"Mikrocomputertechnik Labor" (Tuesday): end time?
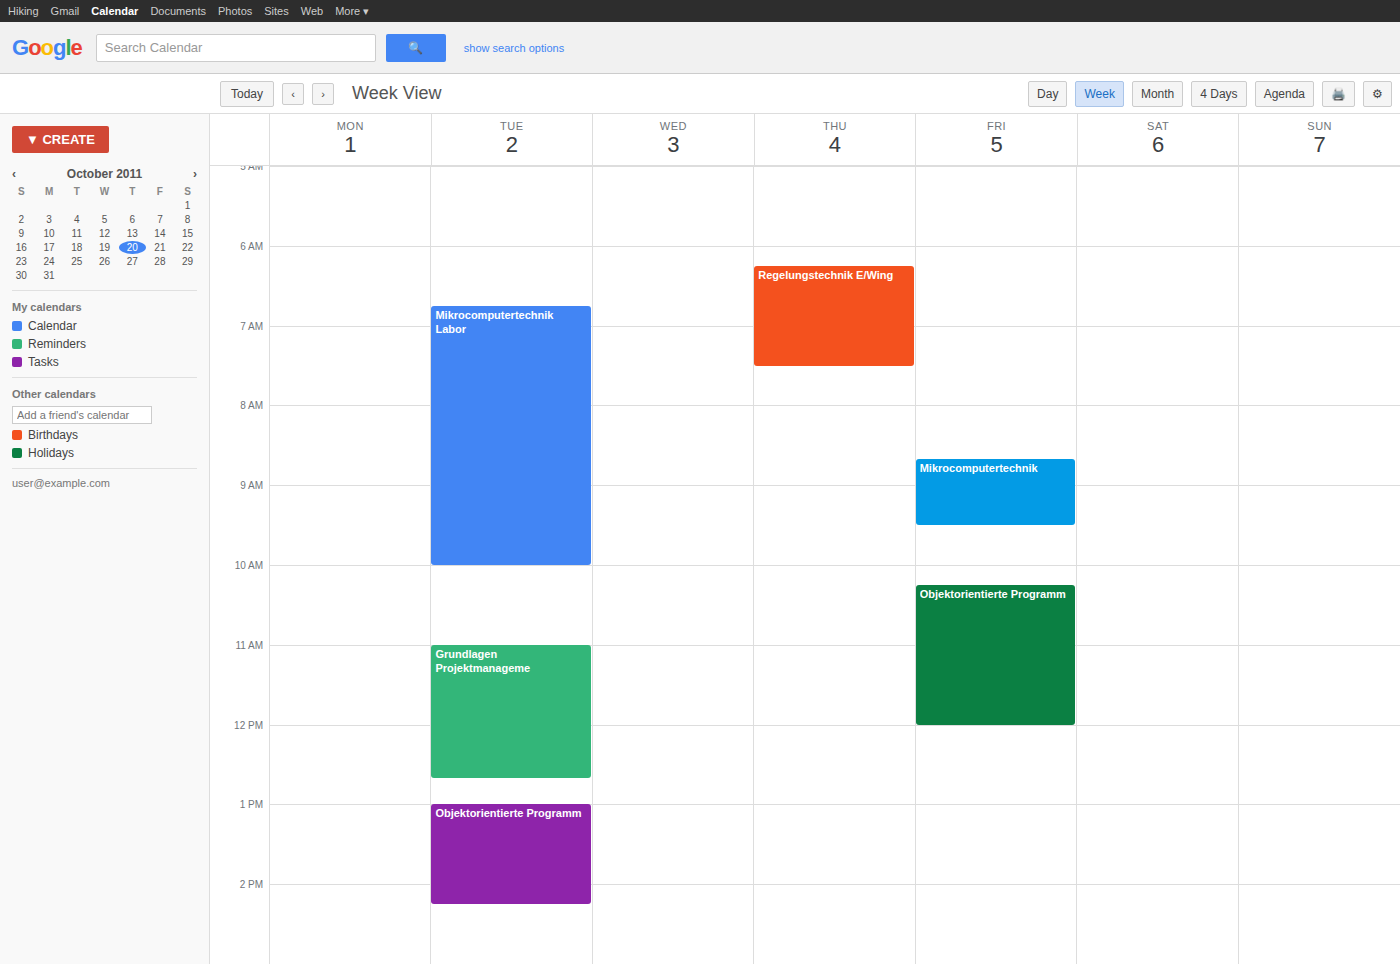
10:00 AM